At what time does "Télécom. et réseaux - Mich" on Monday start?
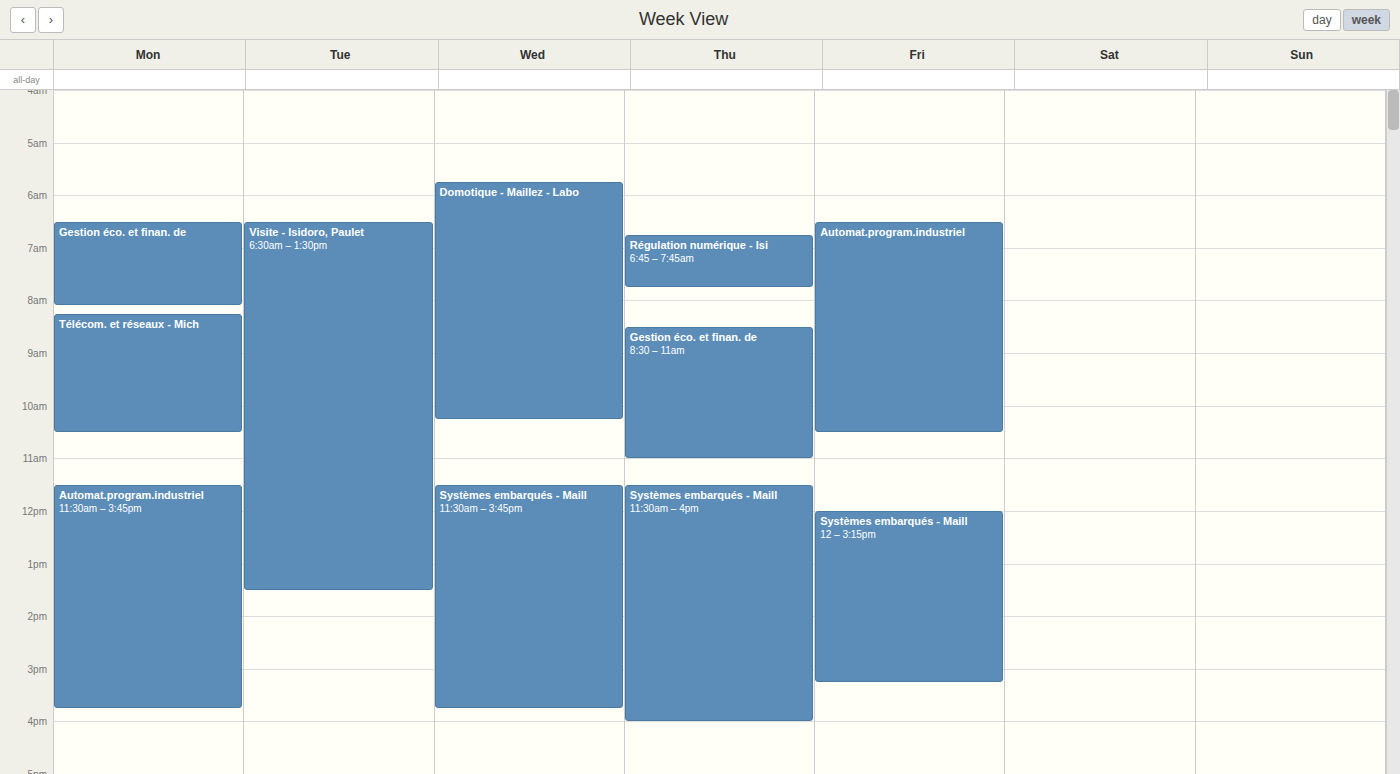
8:15 AM